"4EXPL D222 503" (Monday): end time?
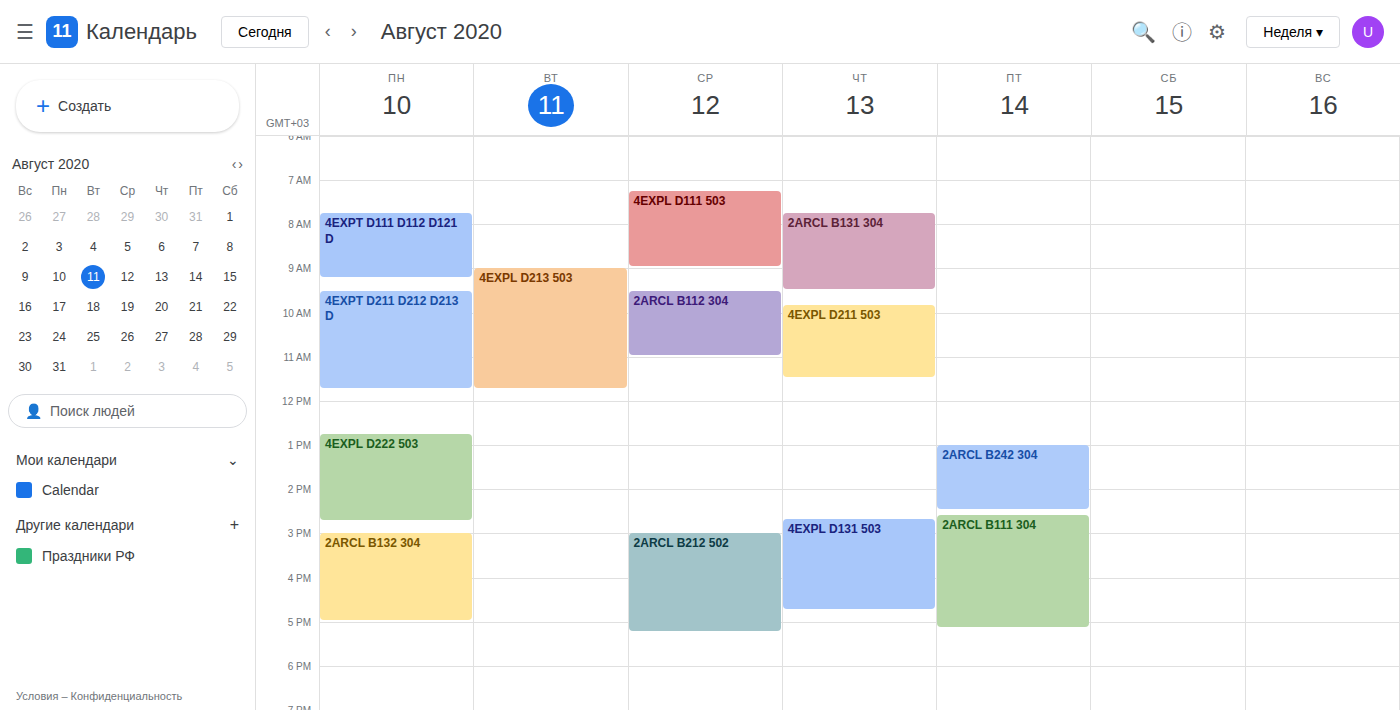
14:45